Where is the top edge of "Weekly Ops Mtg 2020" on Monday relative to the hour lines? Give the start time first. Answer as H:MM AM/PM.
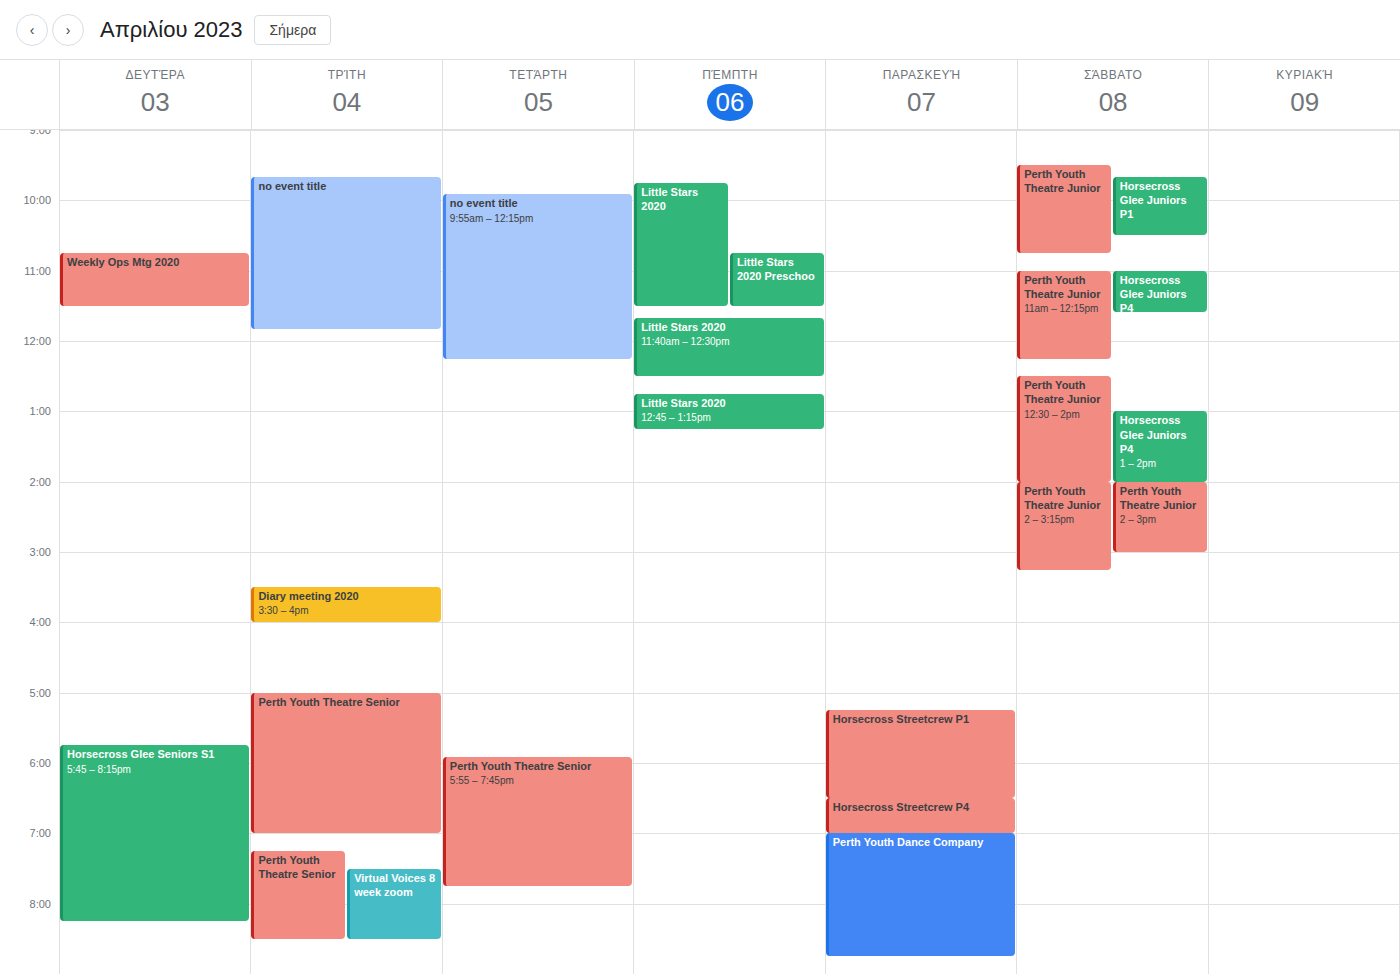
10:45 AM -- neither: three quarters of the way from the 10 AM line to the 11 AM line.